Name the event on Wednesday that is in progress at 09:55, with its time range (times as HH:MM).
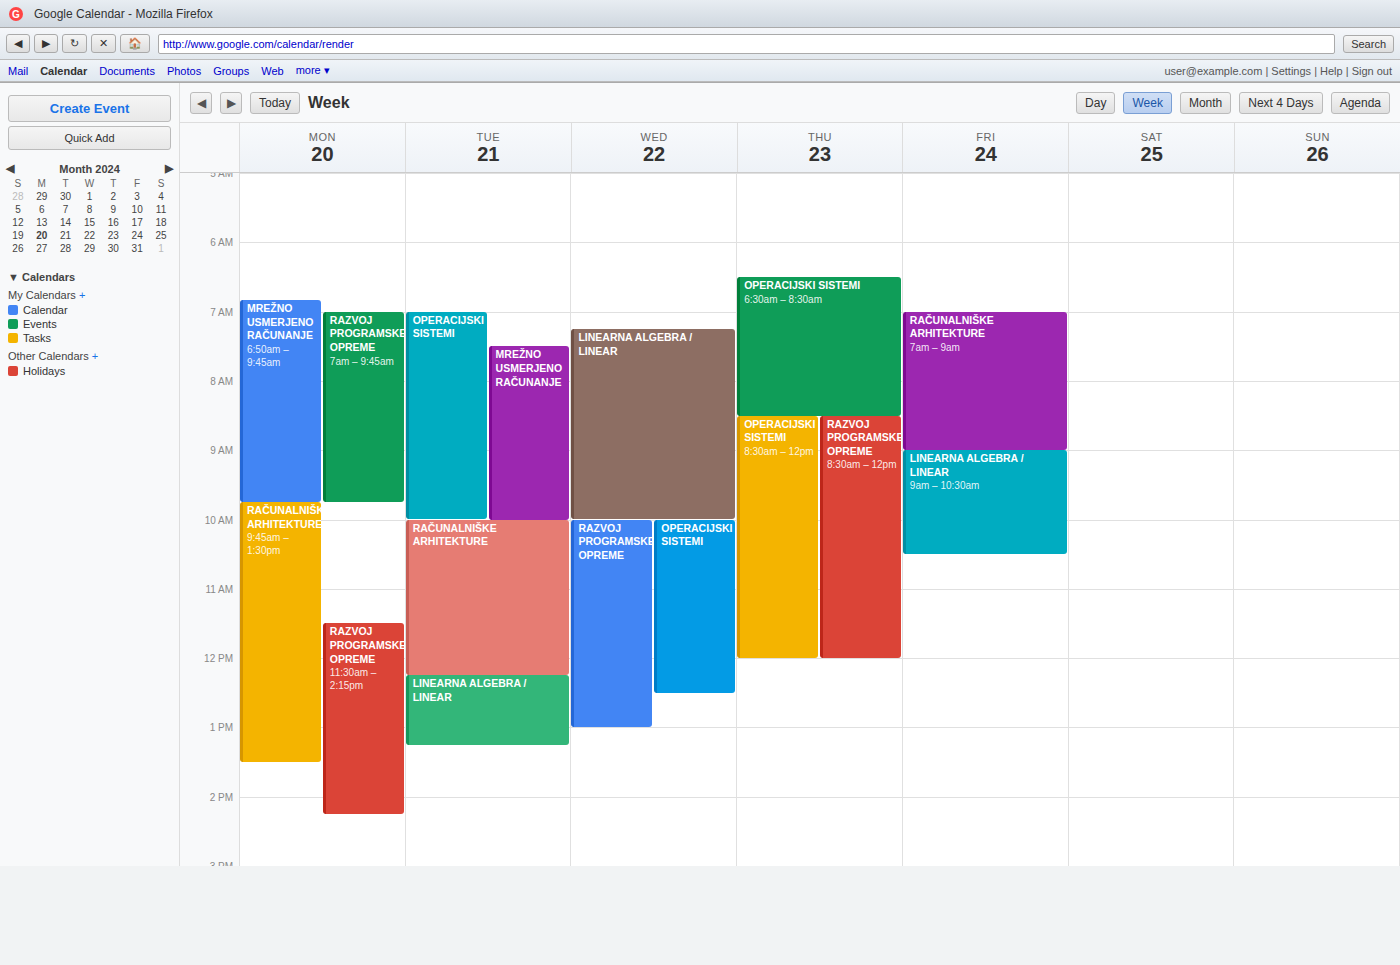
"LINEARNA ALGEBRA / LINEAR", 07:15 to 10:00